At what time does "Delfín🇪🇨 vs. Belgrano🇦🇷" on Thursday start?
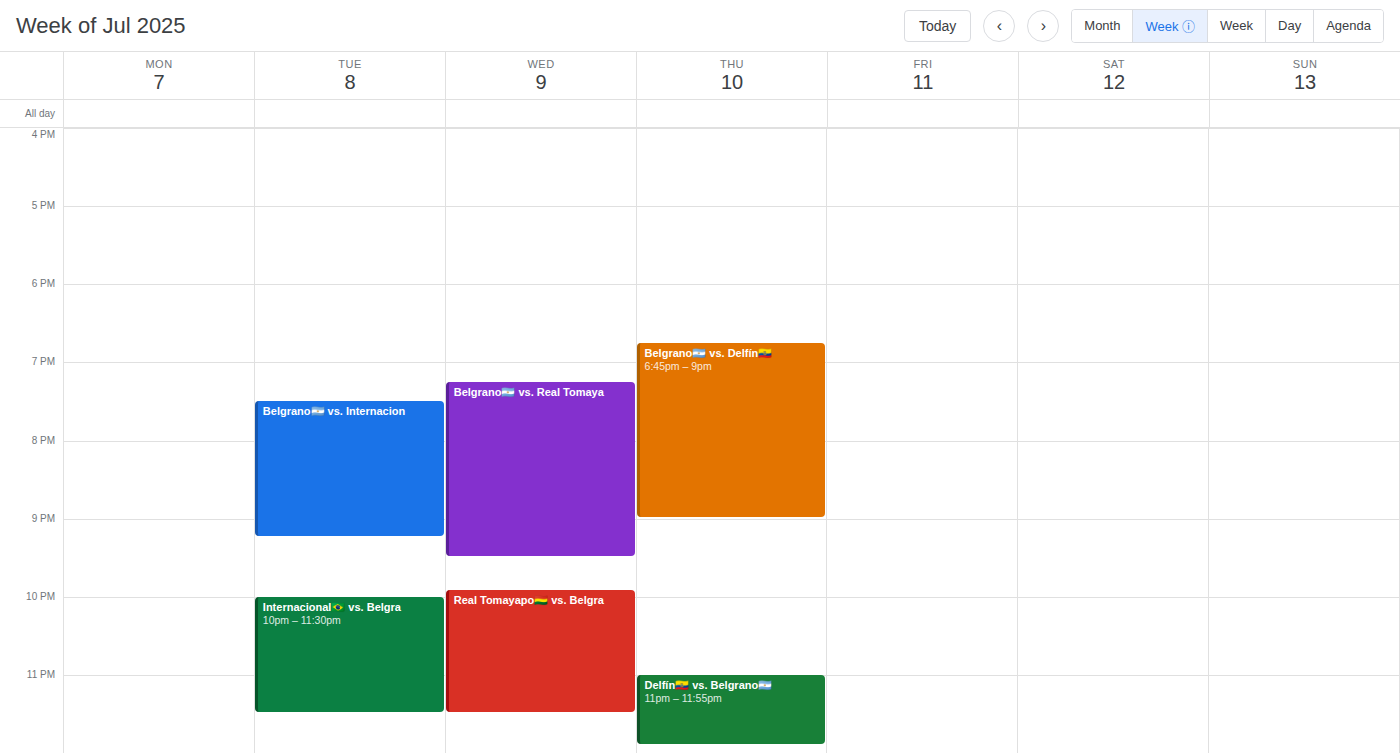
11:00 PM